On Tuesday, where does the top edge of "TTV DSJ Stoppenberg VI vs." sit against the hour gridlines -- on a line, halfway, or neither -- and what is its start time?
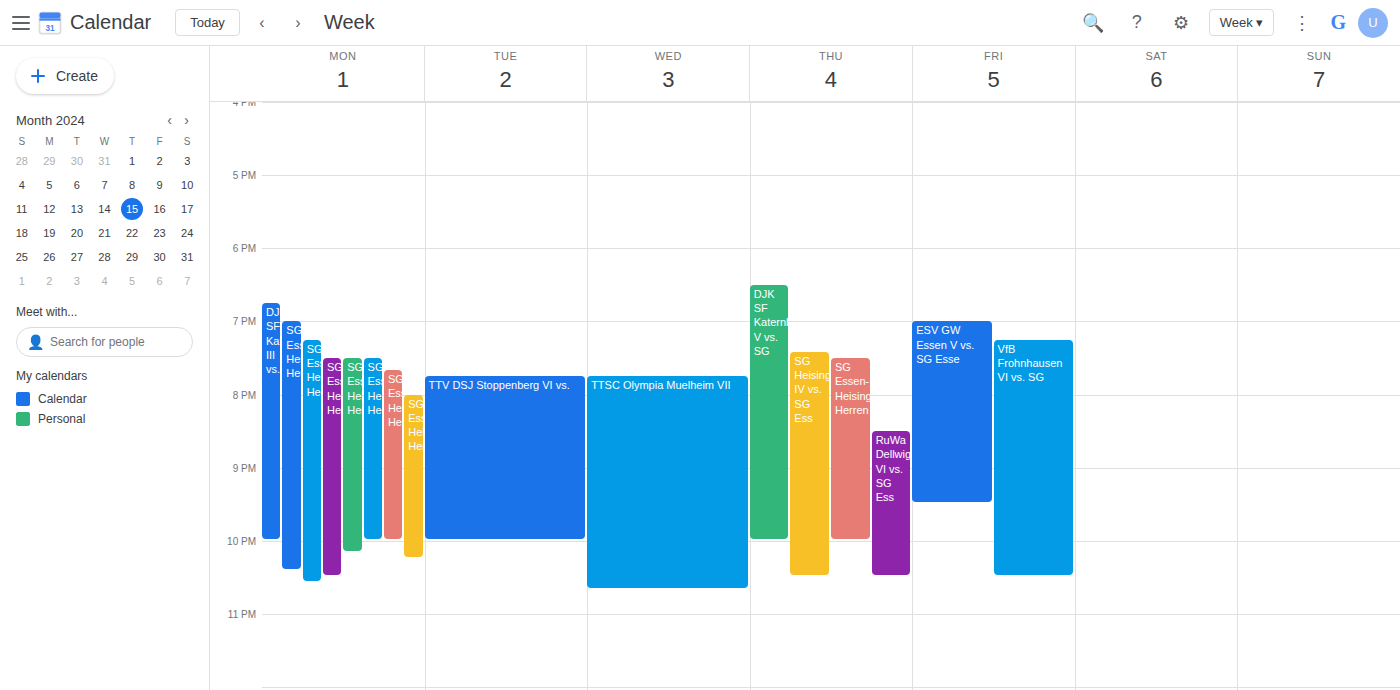
19:45 -- neither: three quarters of the way from the 19:00 line to the 20:00 line.